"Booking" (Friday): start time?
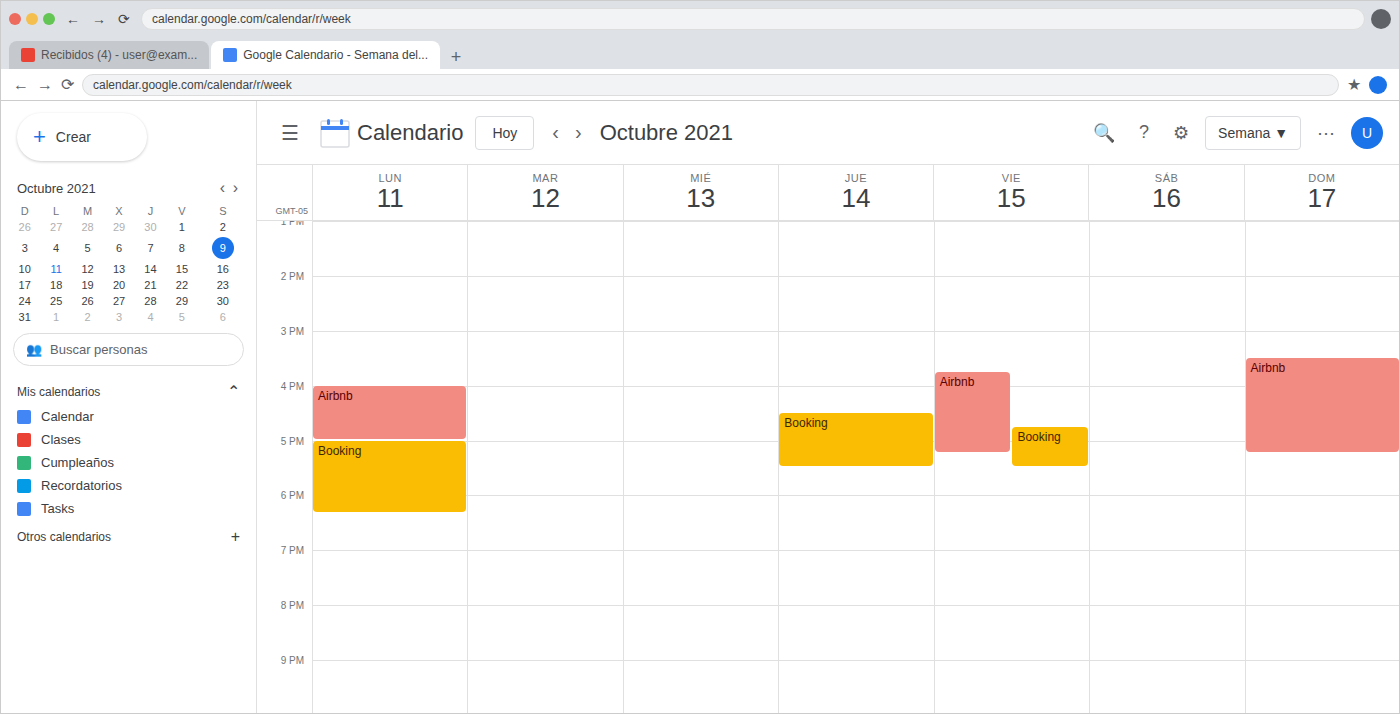
4:45 PM